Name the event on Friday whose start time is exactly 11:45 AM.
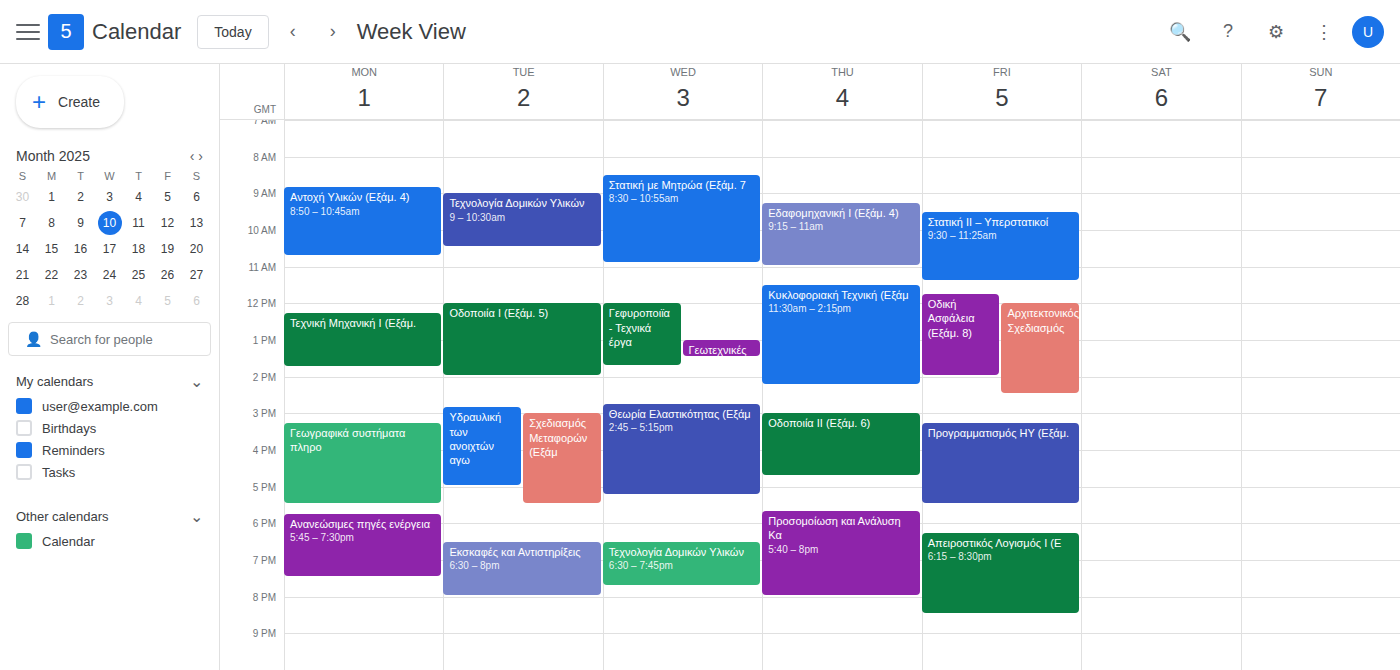
"Οδική Ασφάλεια (Εξάμ. 8)"